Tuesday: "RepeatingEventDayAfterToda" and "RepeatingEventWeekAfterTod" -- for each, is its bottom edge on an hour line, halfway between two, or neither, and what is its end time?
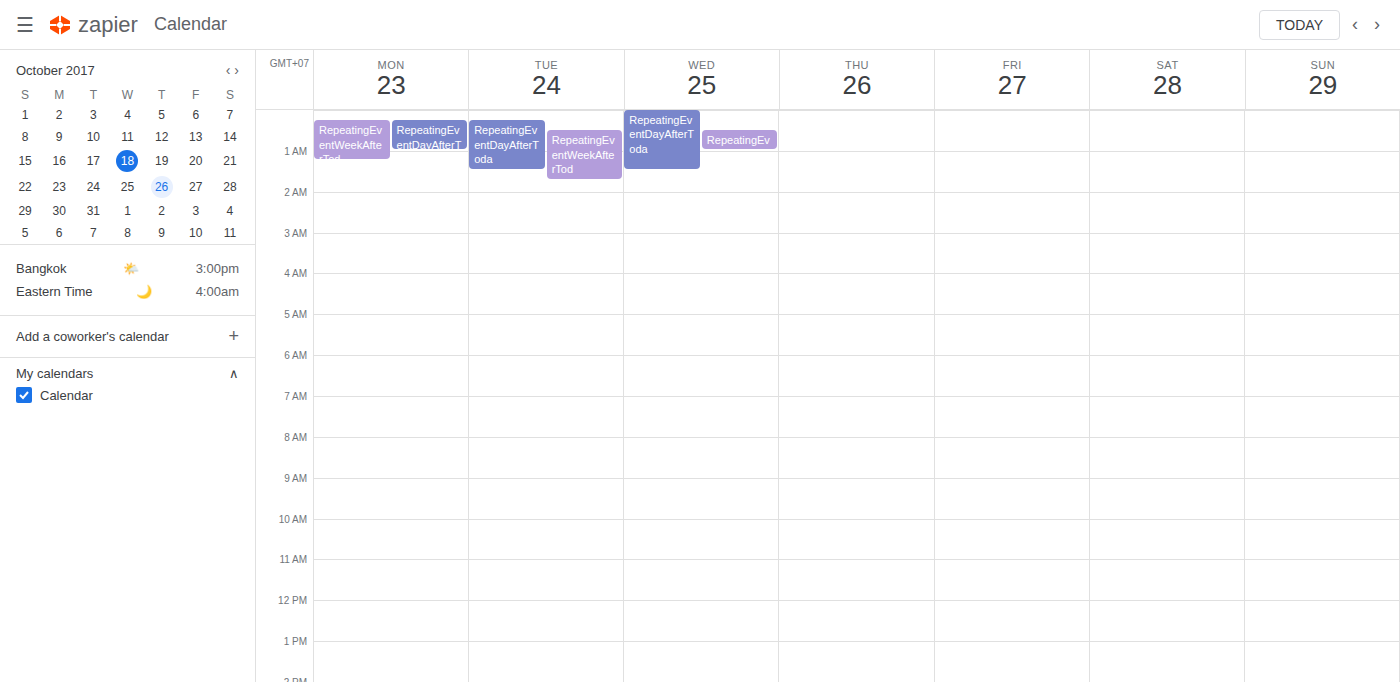
"RepeatingEventDayAfterToda": 1:30 AM, halfway between the 1 AM and 2 AM lines. "RepeatingEventWeekAfterTod": 1:45 AM, neither: three quarters of the way from the 1 AM line to the 2 AM line.